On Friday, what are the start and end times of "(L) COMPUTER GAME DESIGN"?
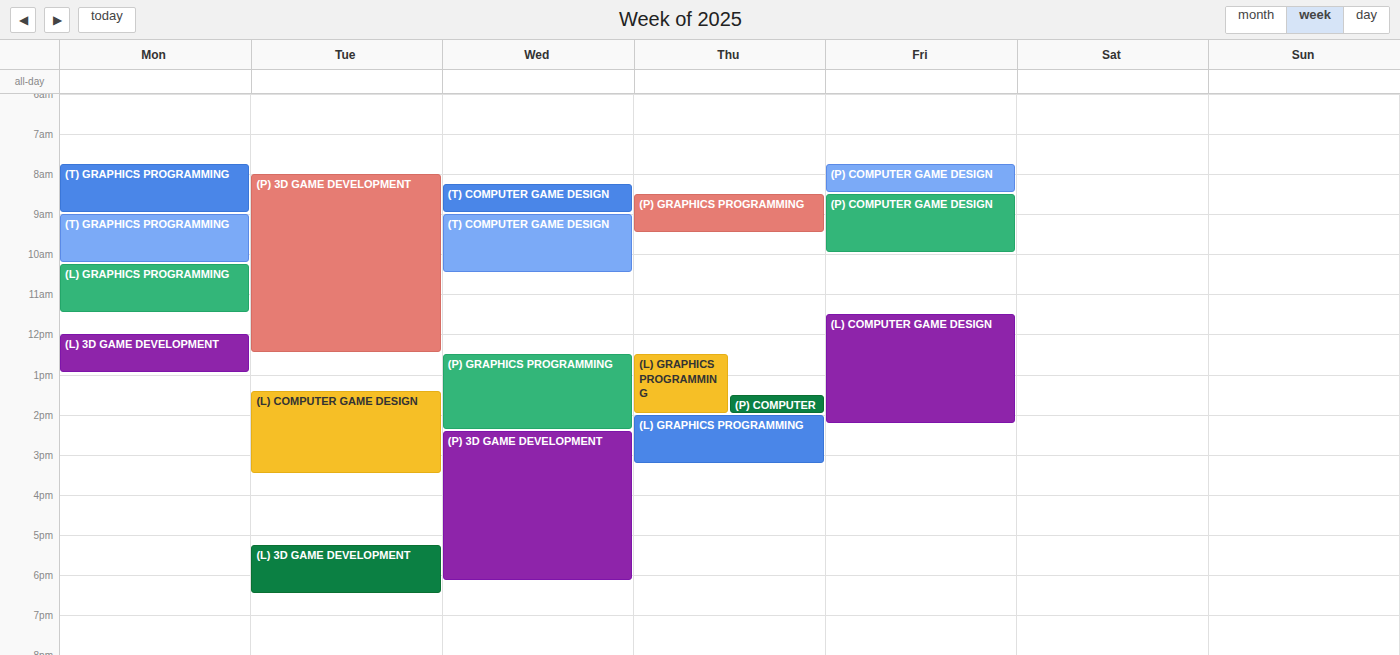
11:30 AM to 2:15 PM